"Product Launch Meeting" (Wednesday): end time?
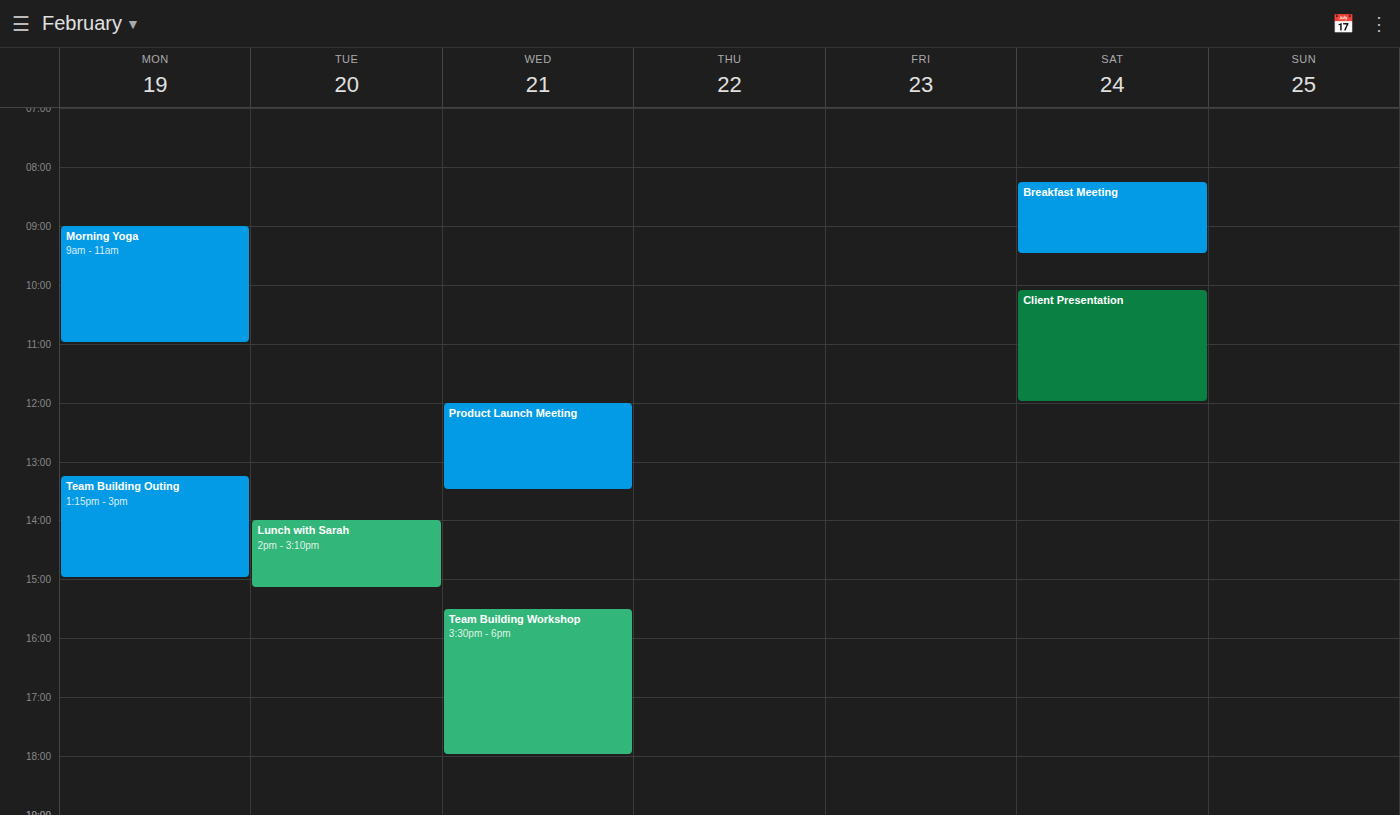
1:30 PM